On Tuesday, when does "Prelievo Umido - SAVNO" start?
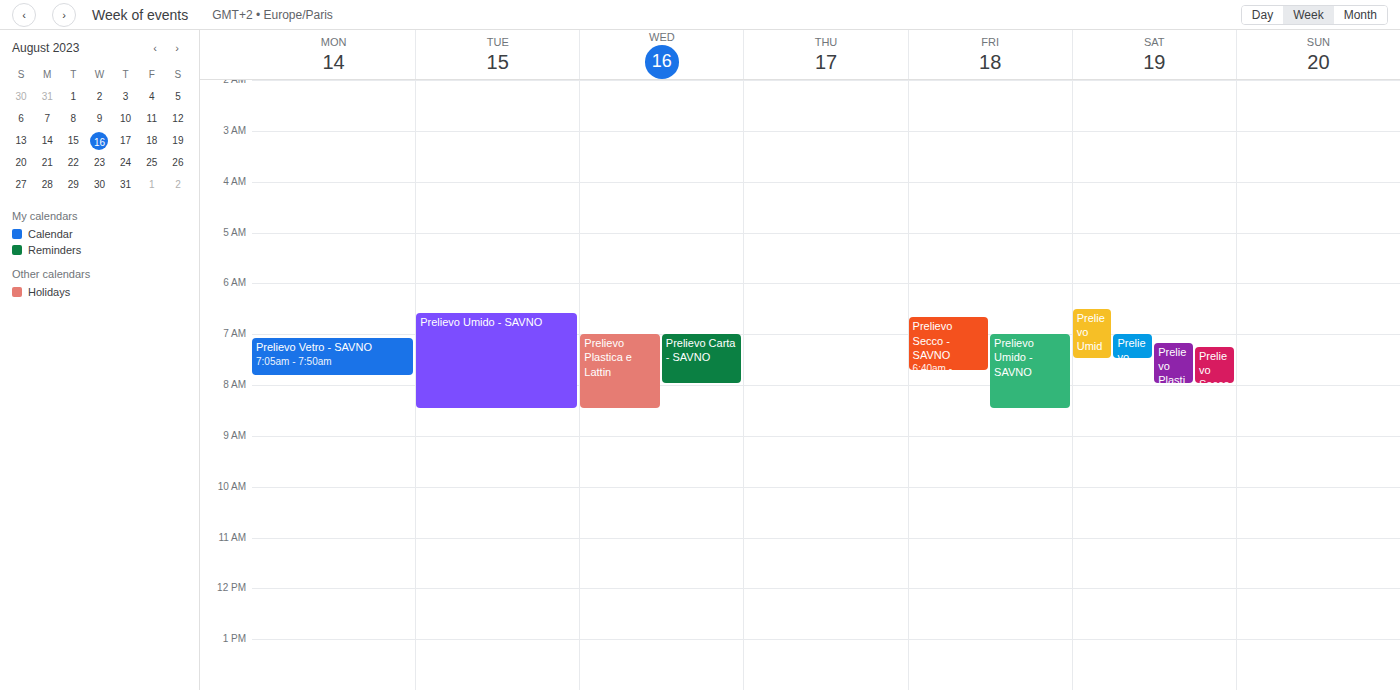
6:35 AM